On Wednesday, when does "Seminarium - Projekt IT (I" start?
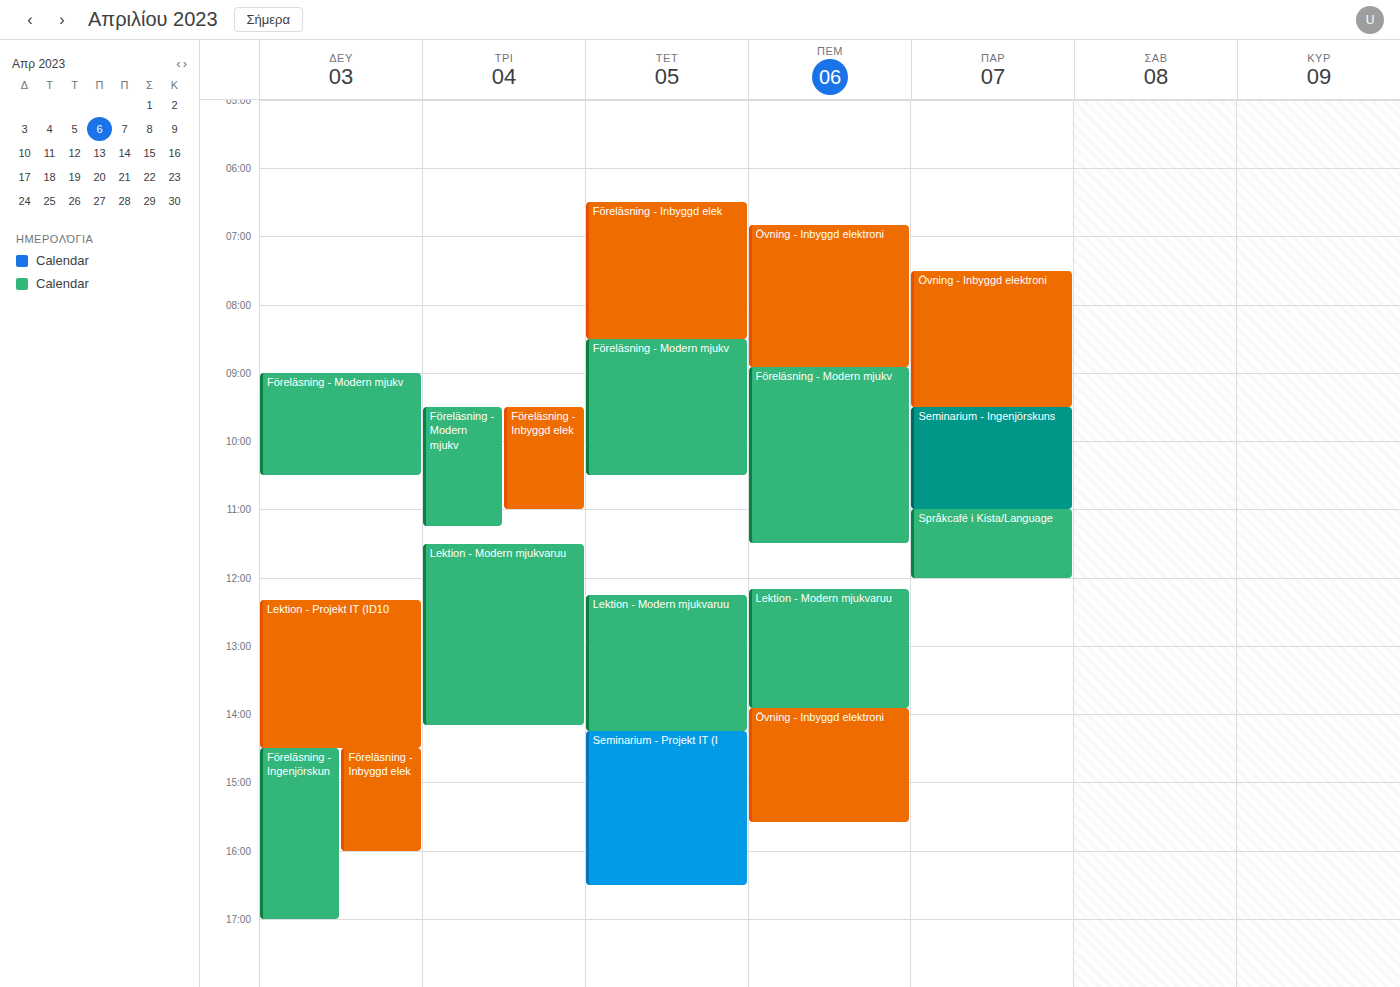
14:15